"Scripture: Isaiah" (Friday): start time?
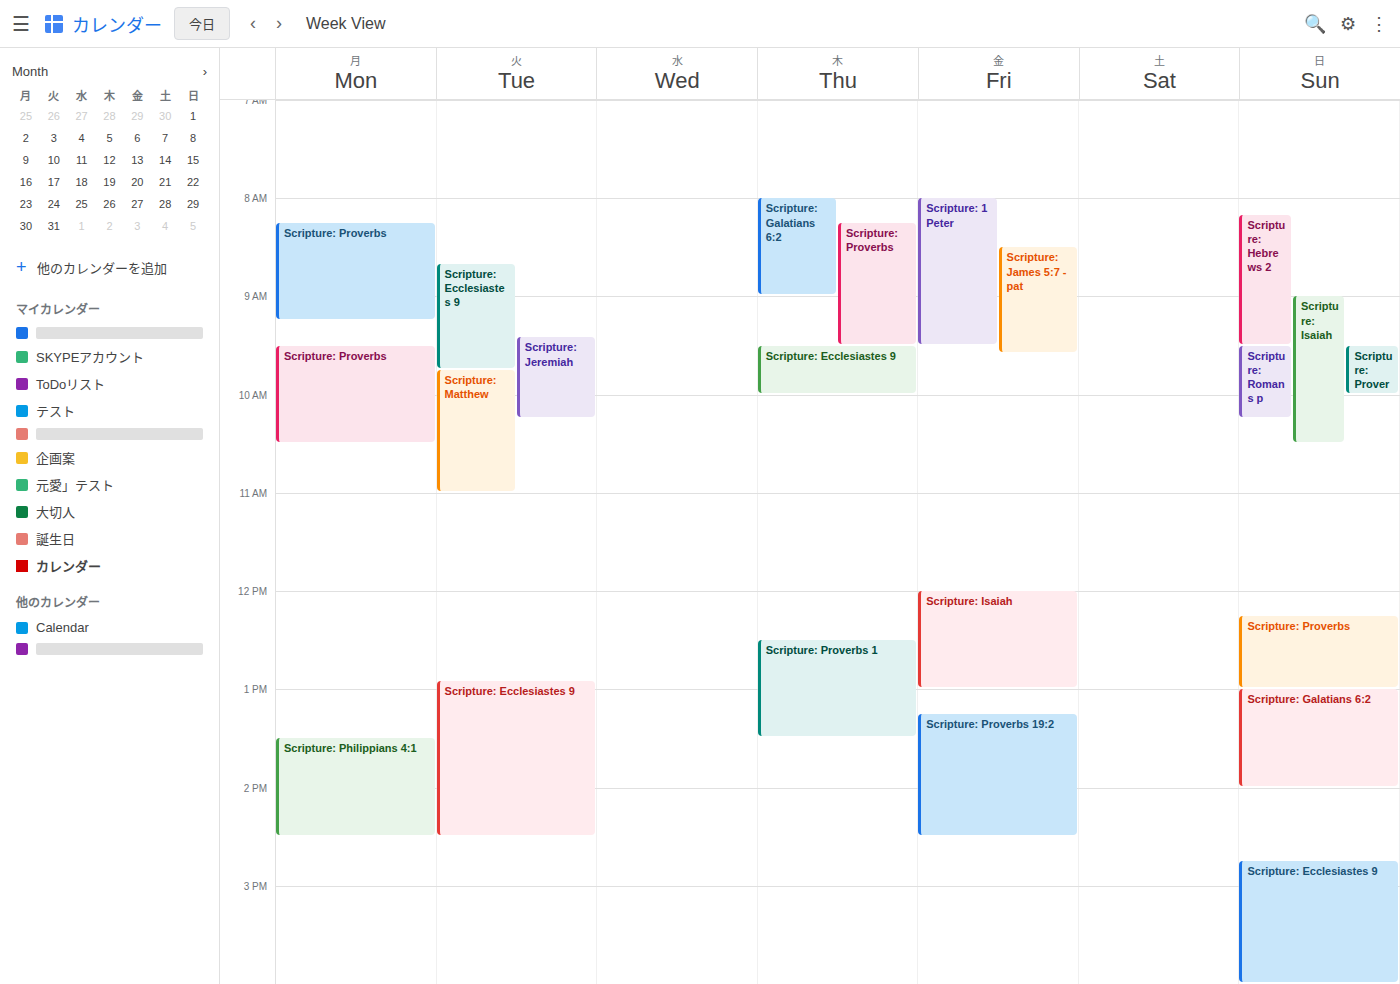
12:00 PM